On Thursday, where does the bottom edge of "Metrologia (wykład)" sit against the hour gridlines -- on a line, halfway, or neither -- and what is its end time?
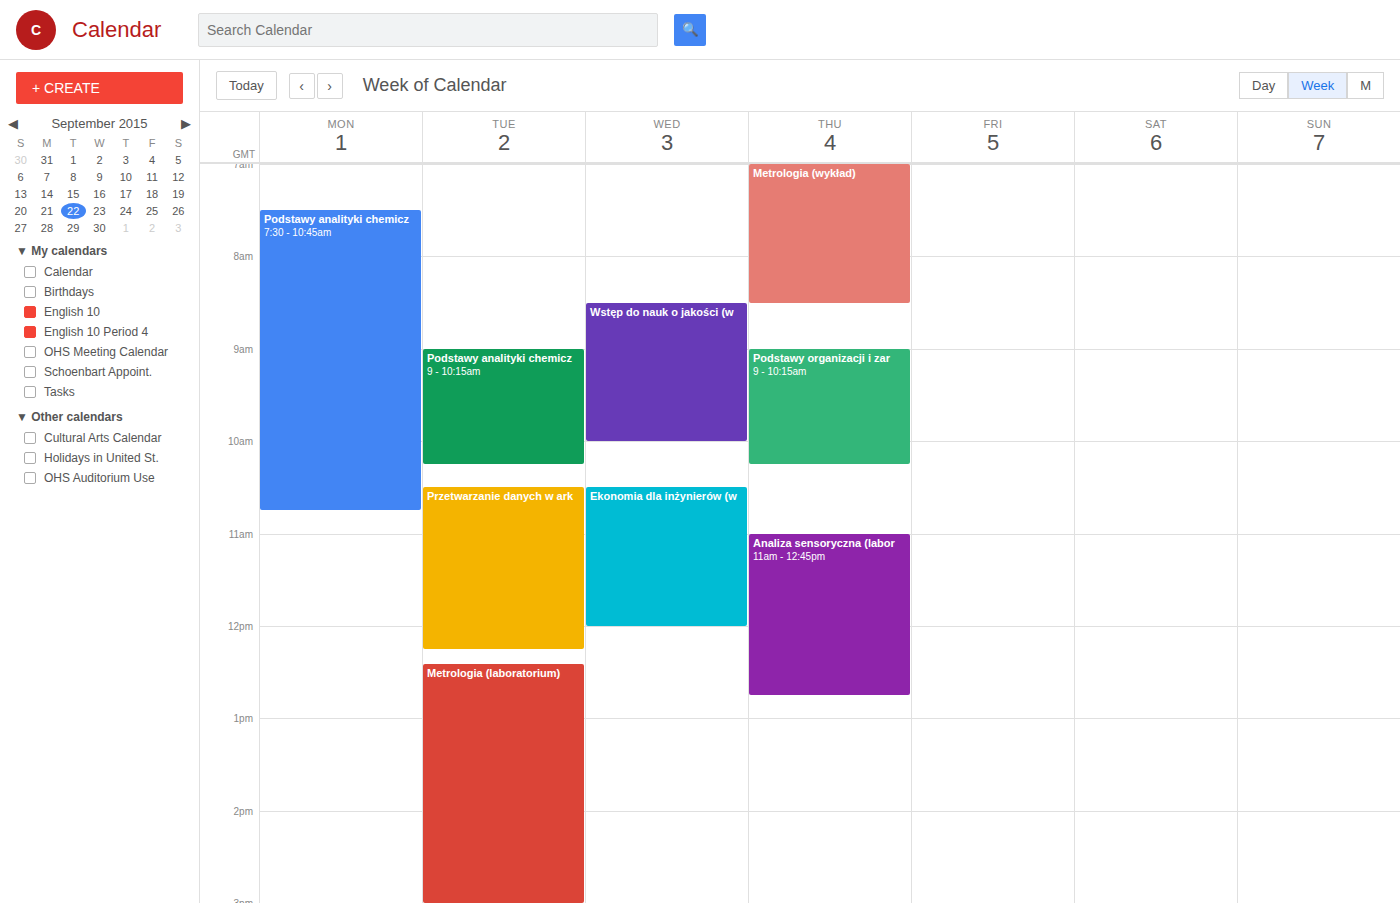
8:30 AM -- halfway between the 8 AM and 9 AM lines.